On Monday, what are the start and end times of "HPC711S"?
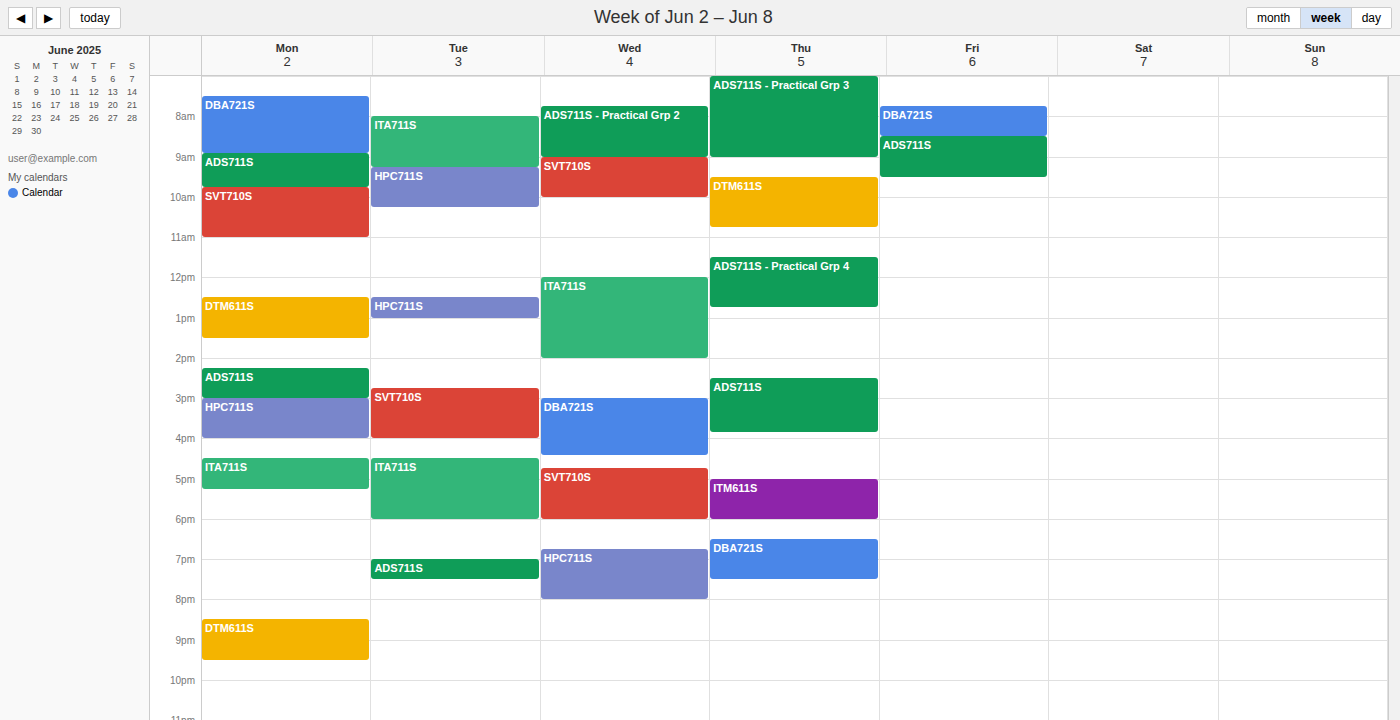
3:00 PM to 4:00 PM